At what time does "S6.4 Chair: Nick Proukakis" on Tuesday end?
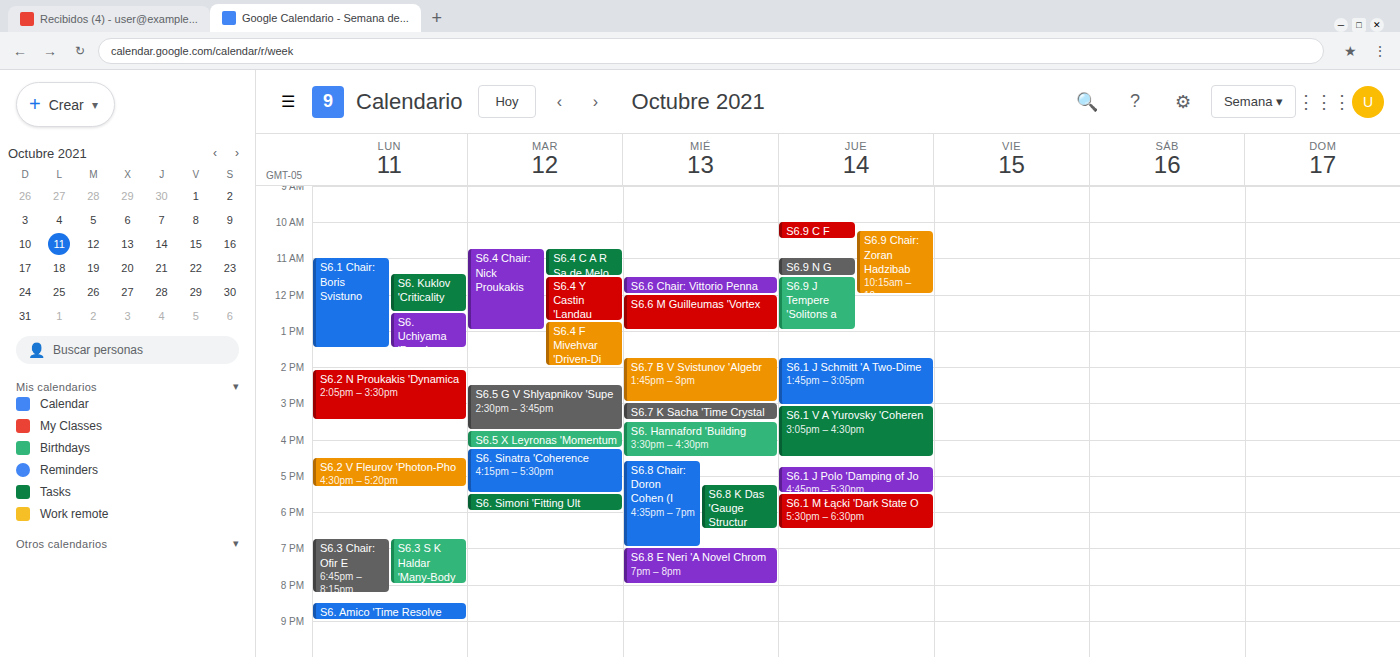
13:00